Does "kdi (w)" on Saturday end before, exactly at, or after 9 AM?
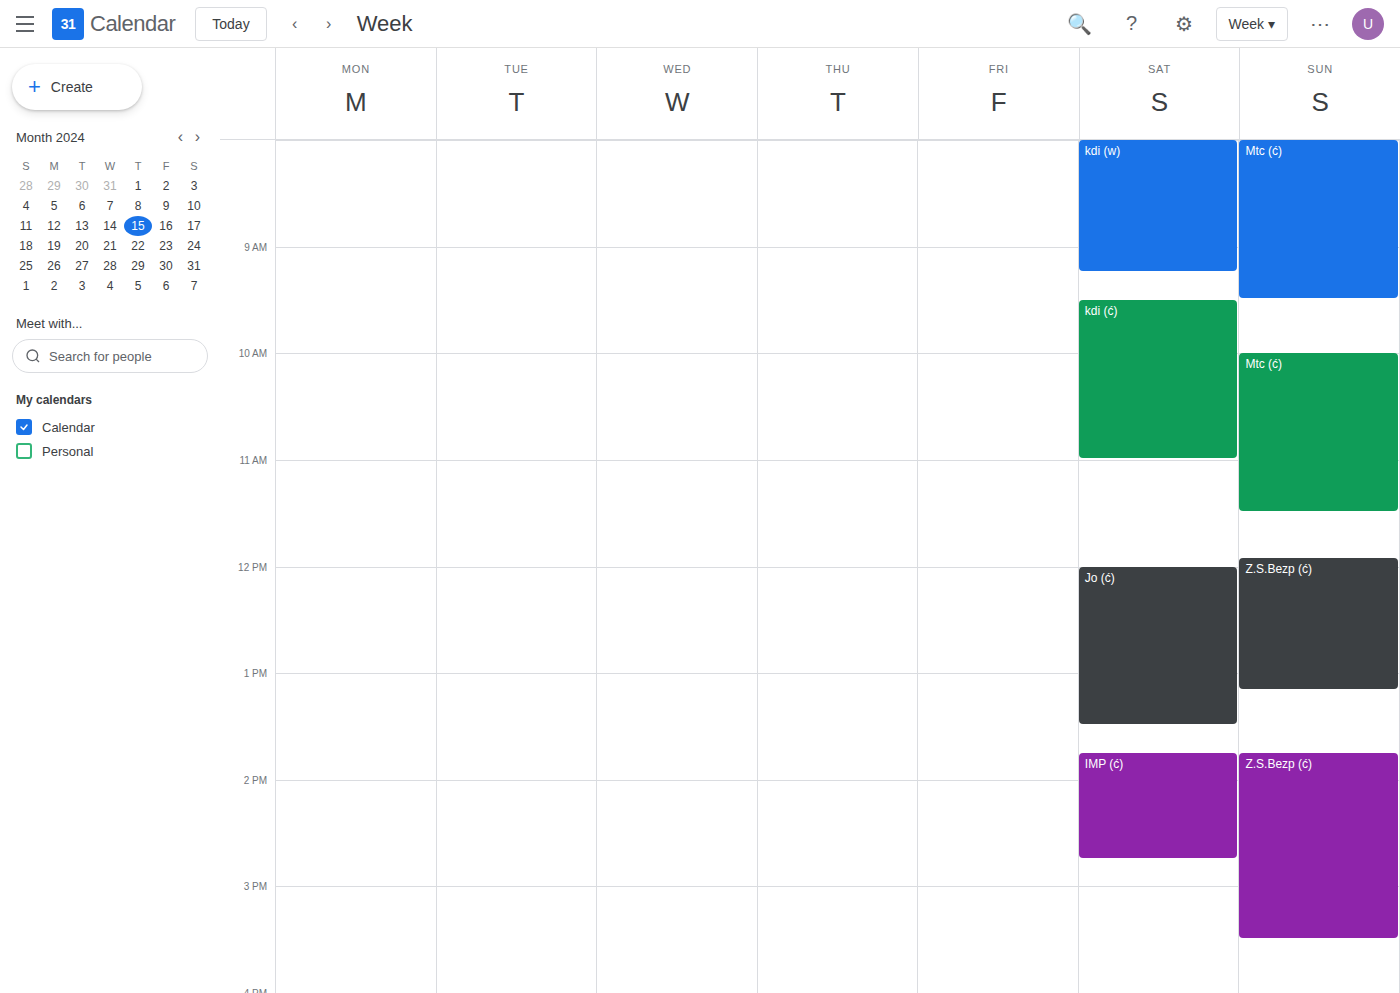
9:15 AM -- after 9 AM, 15 minutes below the 9 AM line.